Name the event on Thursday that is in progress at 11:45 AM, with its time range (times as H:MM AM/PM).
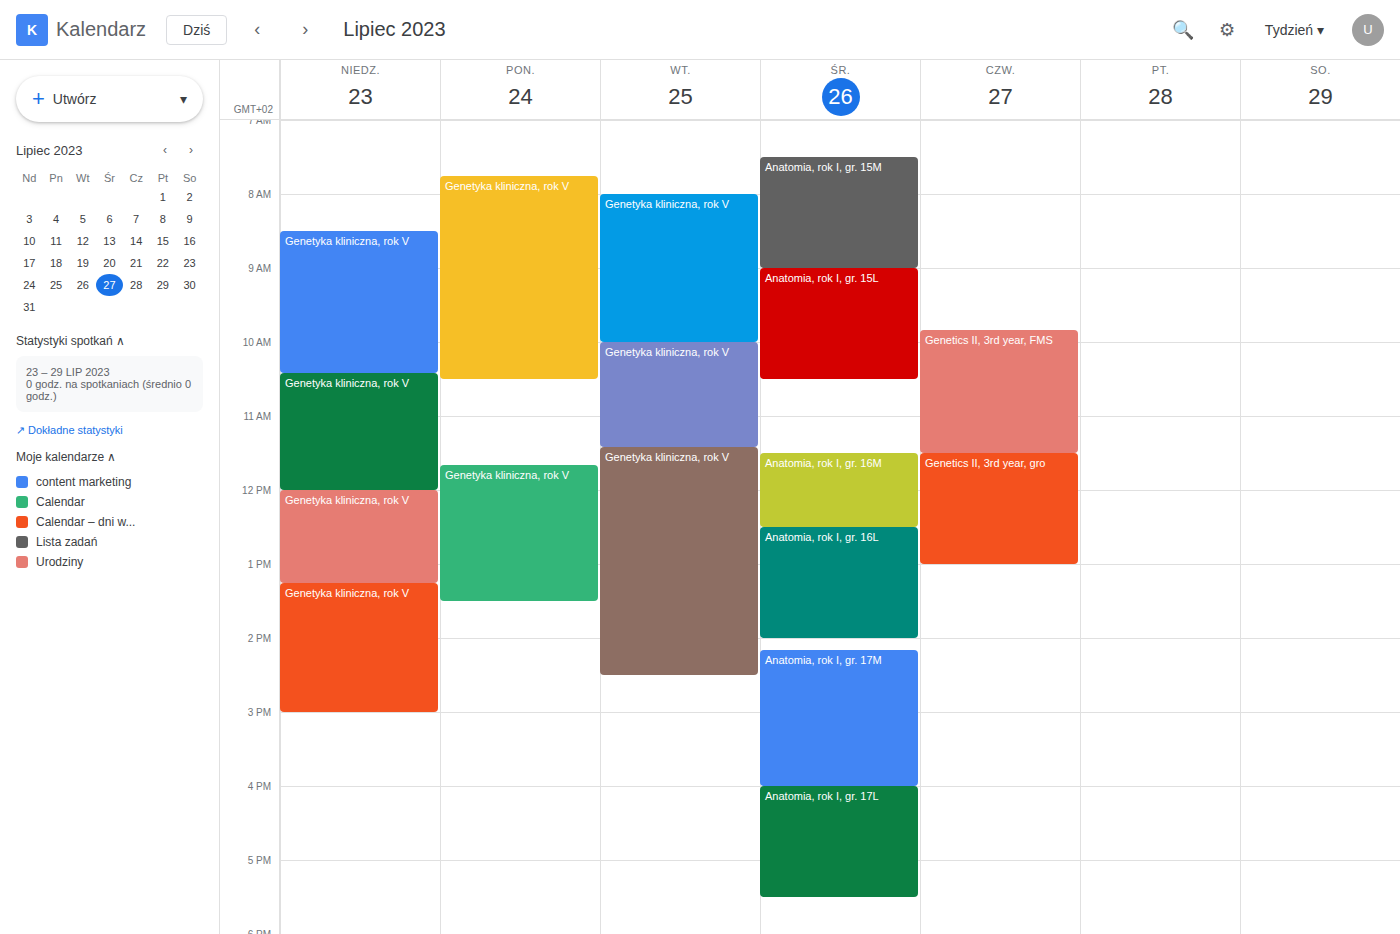
"Genetics II, 3rd year, gro", 11:30 AM to 1:00 PM